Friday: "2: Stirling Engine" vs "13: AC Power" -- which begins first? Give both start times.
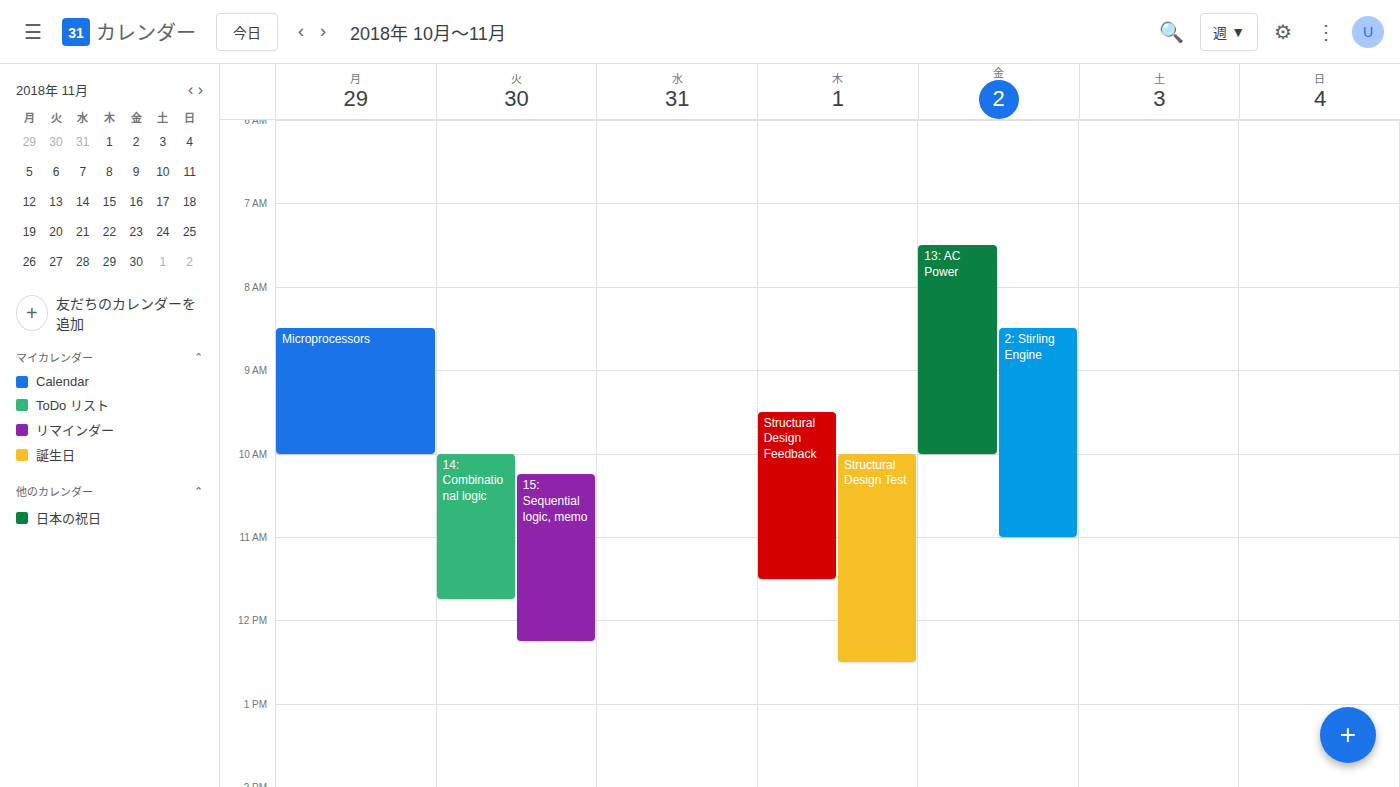
"13: AC Power" 7:30 AM; "2: Stirling Engine" 8:30 AM.